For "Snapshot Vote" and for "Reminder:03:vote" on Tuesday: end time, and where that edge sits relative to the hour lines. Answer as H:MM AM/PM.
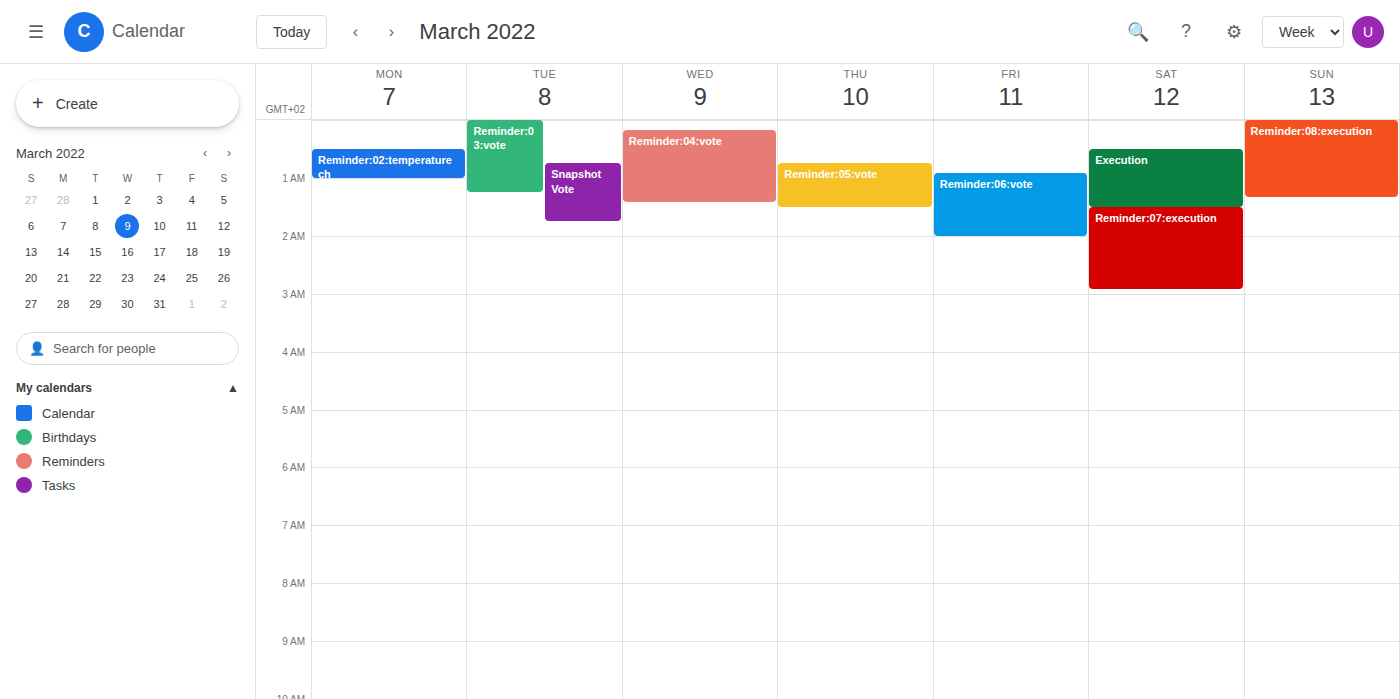
"Snapshot Vote": 1:45 AM, neither: three quarters of the way from the 1 AM line to the 2 AM line. "Reminder:03:vote": 1:15 AM, neither: a quarter of the way from the 1 AM line to the 2 AM line.